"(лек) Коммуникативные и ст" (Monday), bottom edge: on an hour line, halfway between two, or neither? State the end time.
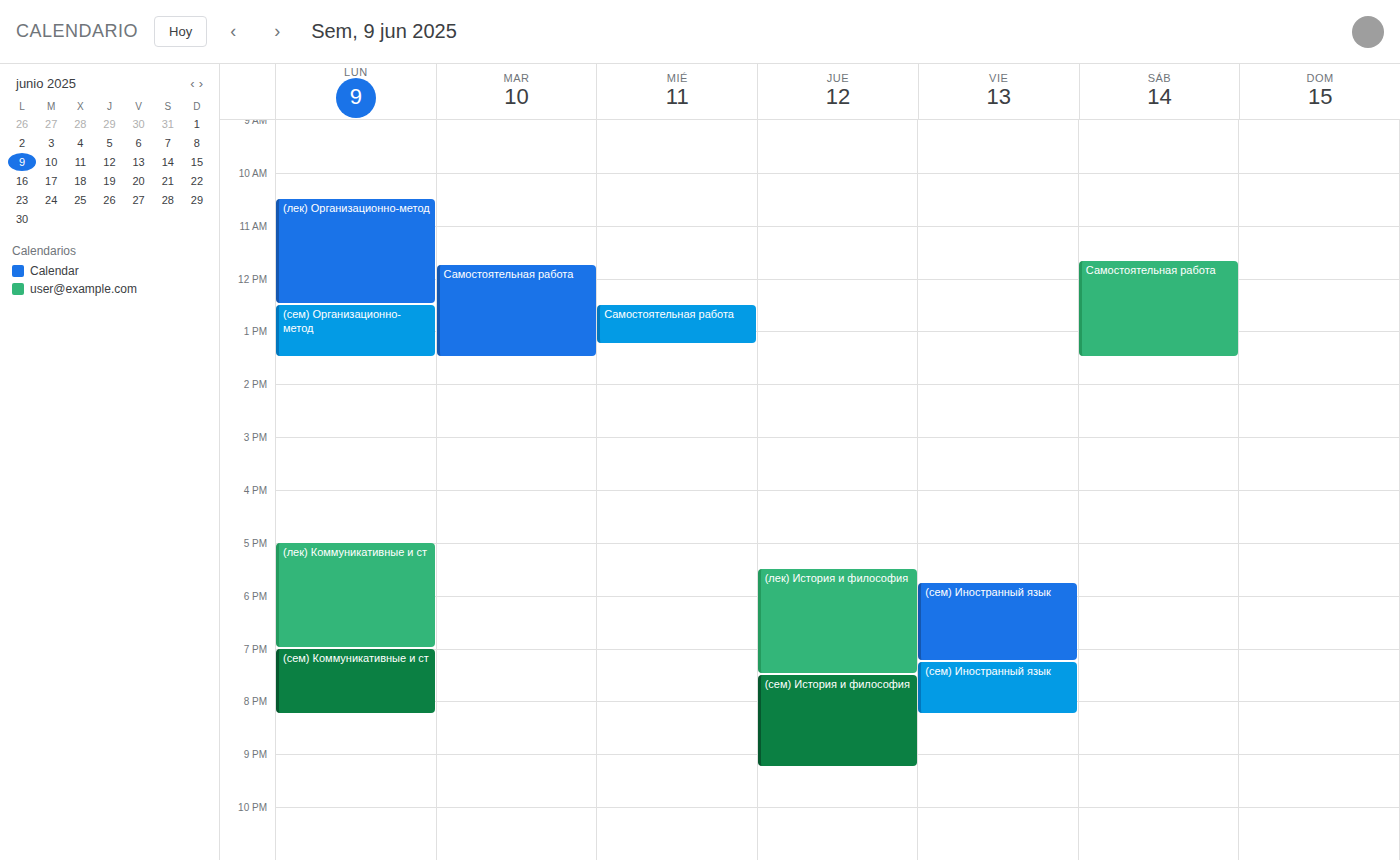
7:00 PM -- exactly on the 7 PM line.